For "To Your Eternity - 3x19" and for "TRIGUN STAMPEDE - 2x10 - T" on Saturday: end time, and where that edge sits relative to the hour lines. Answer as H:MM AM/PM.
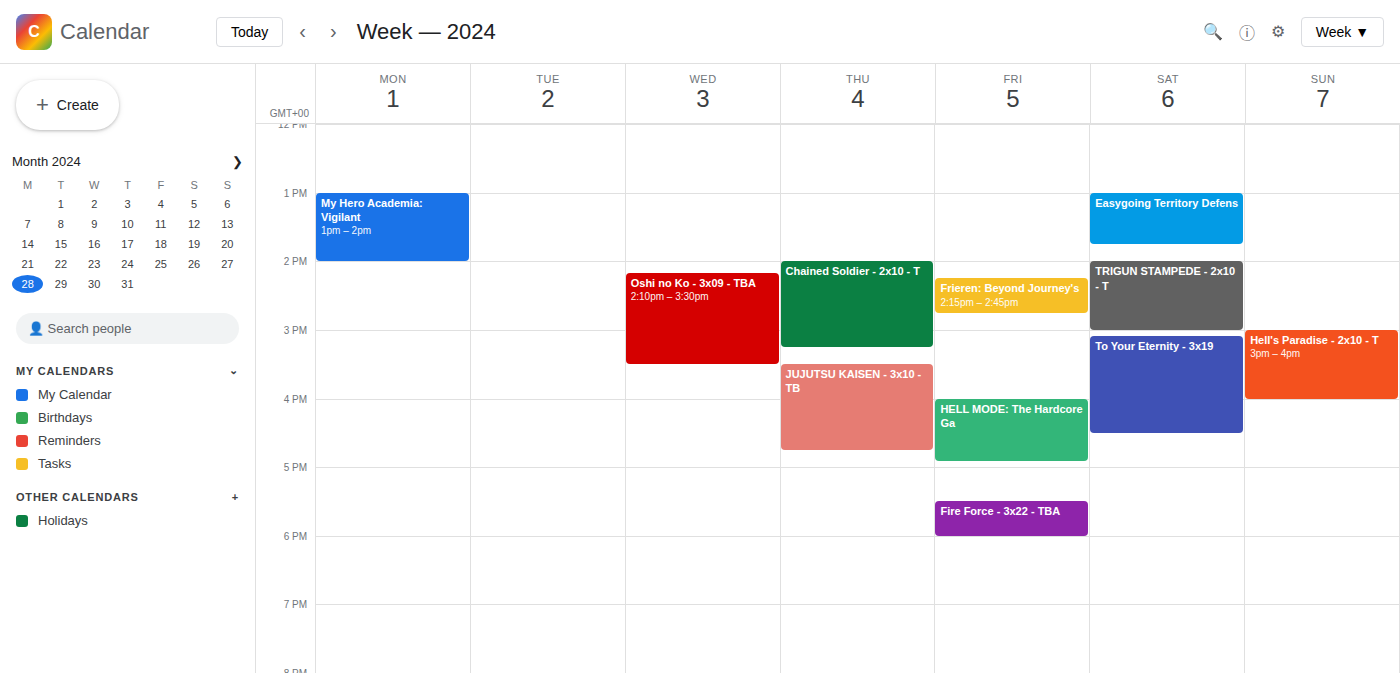
"To Your Eternity - 3x19": 4:30 PM, halfway between the 4 PM and 5 PM lines. "TRIGUN STAMPEDE - 2x10 - T": 3:00 PM, exactly on the 3 PM line.